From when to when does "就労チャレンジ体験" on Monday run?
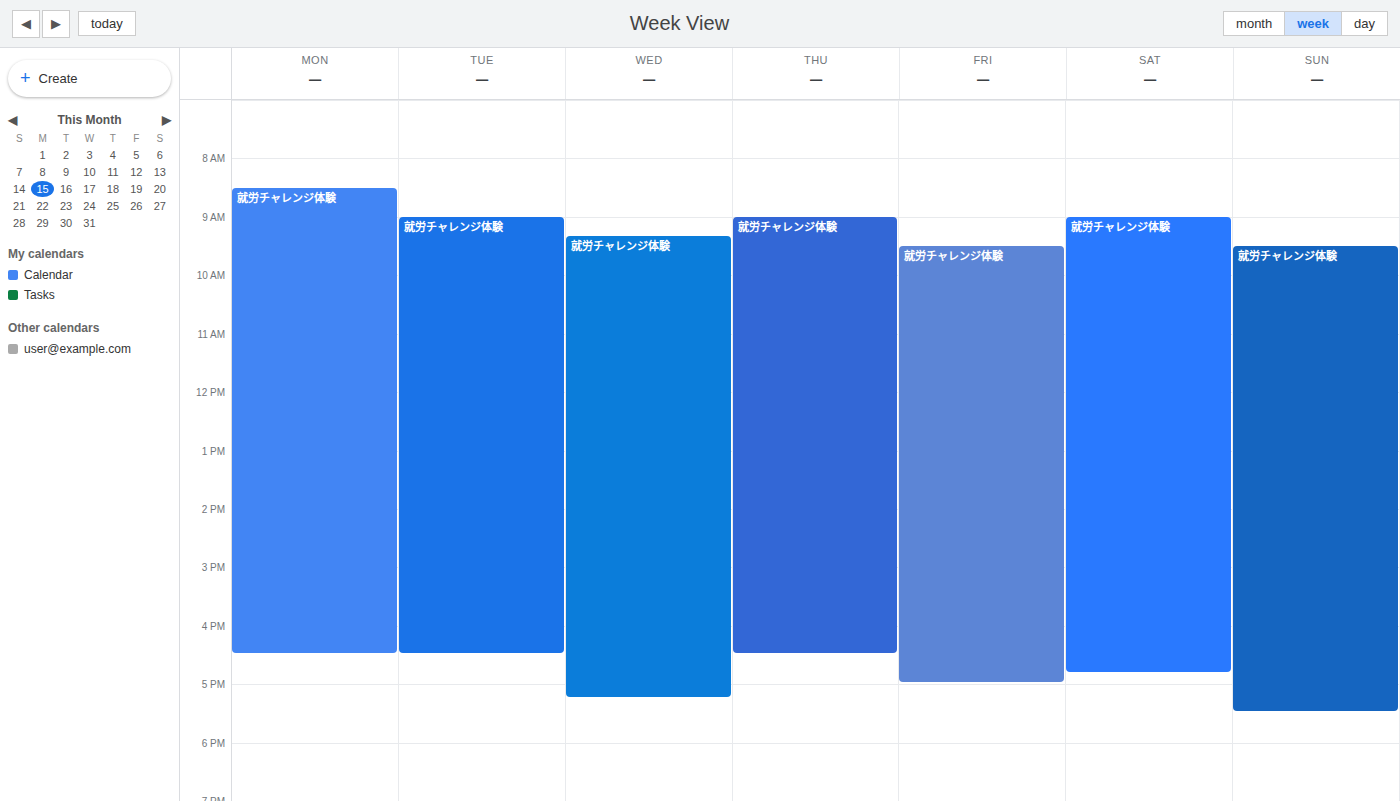
8:30 AM to 4:30 PM